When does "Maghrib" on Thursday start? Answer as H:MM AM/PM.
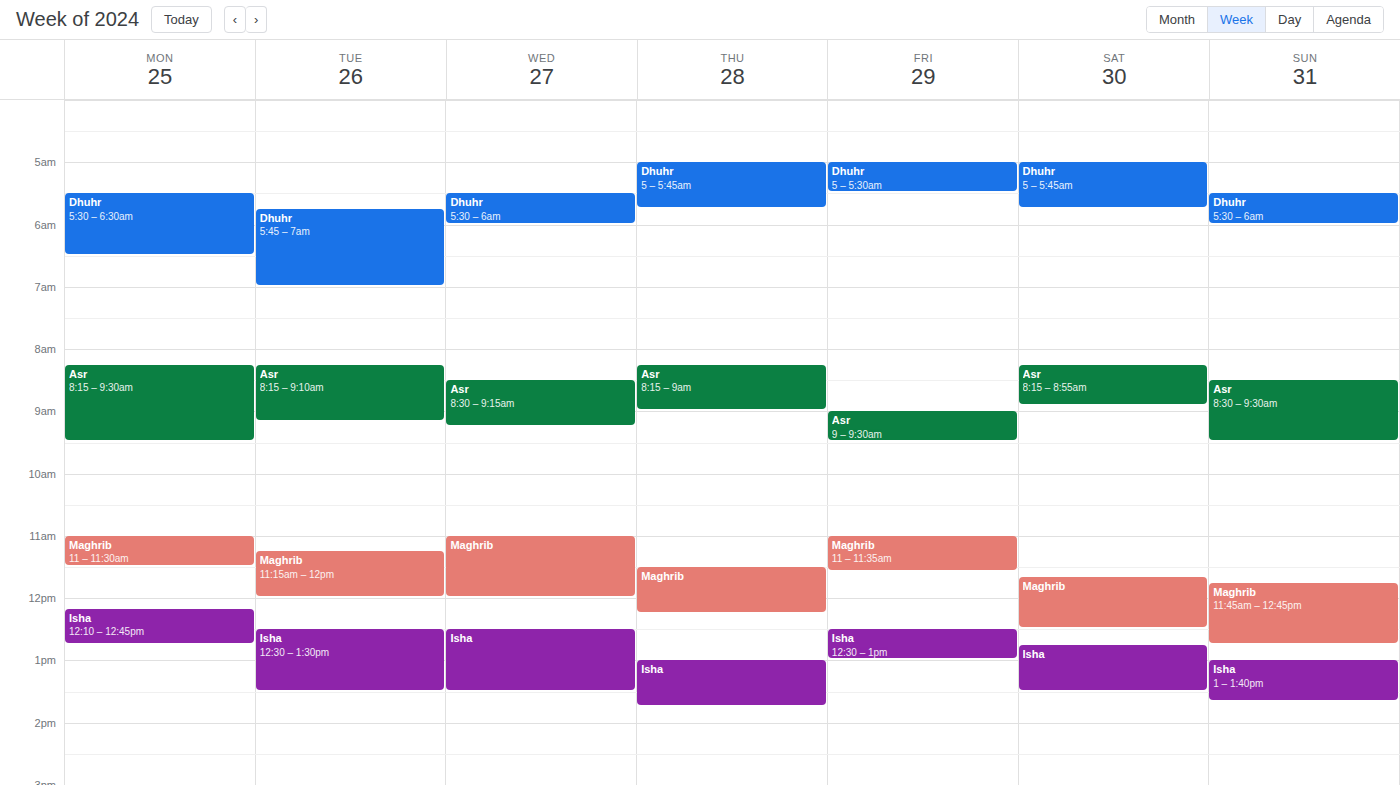
11:30 AM